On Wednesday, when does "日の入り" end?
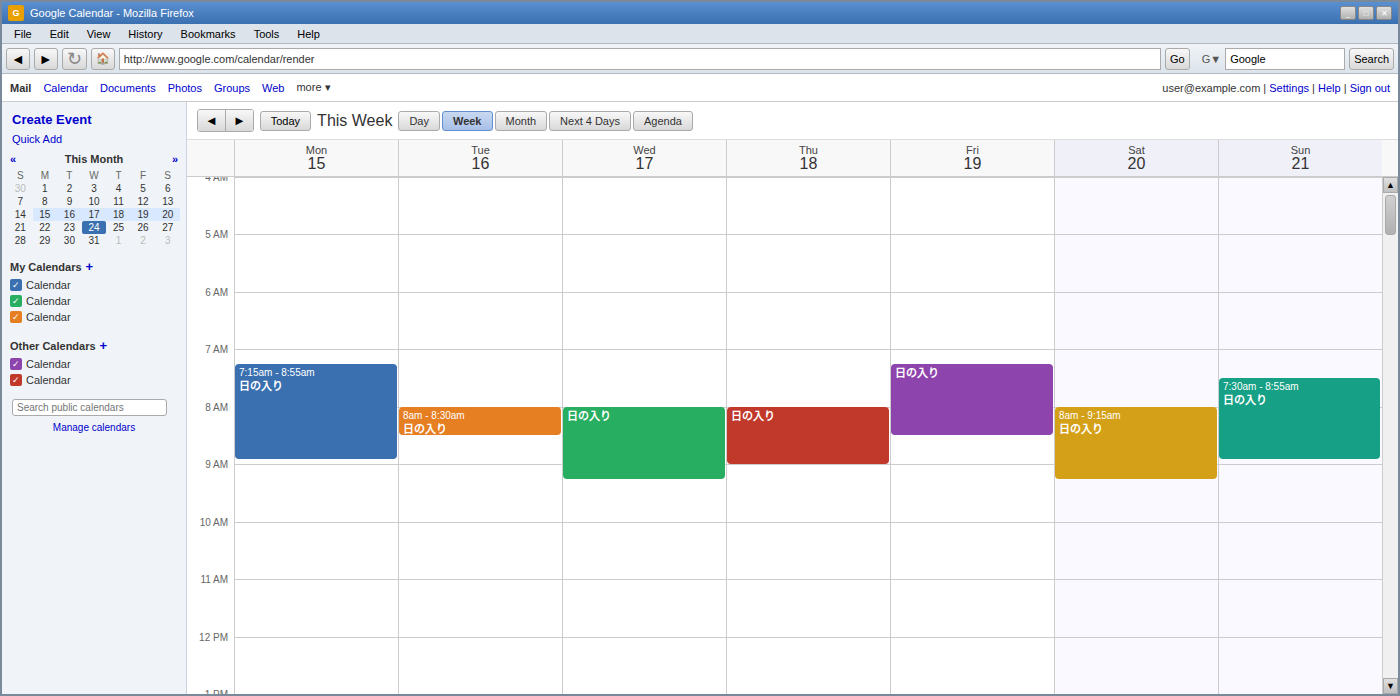
9:15 AM